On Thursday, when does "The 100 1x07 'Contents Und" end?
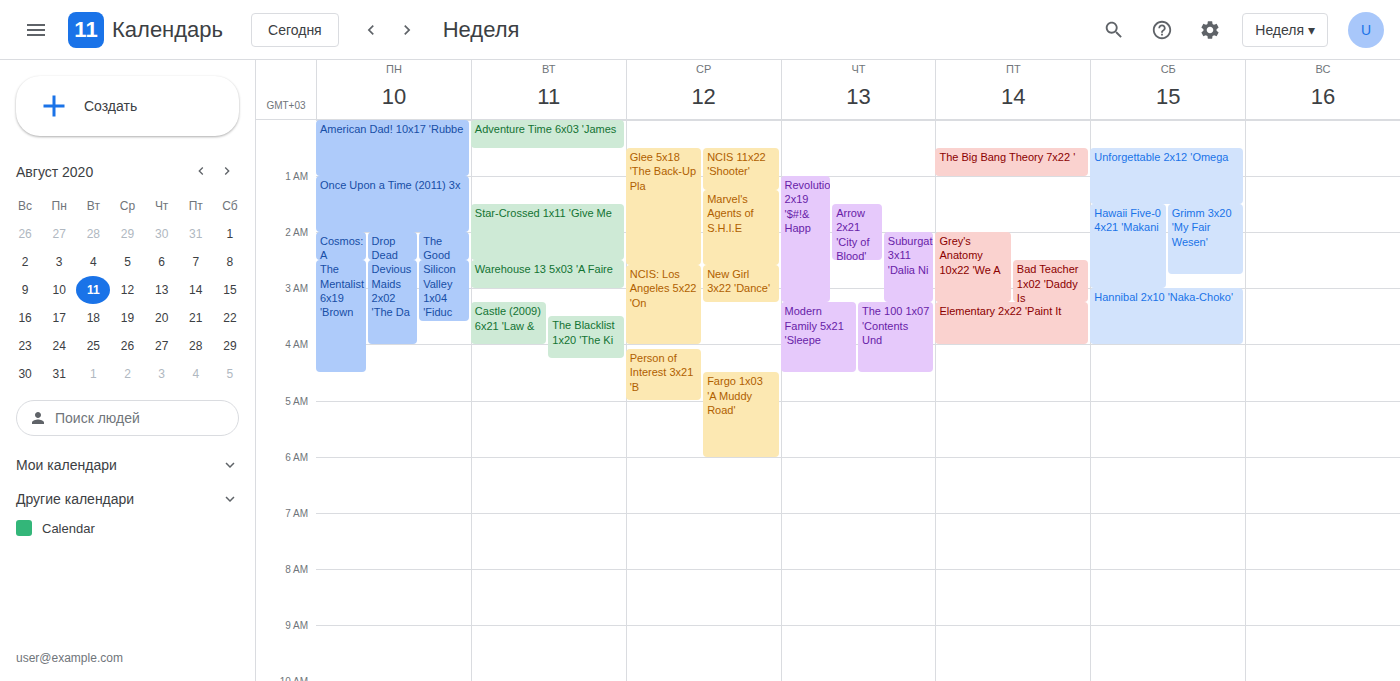
4:30 AM